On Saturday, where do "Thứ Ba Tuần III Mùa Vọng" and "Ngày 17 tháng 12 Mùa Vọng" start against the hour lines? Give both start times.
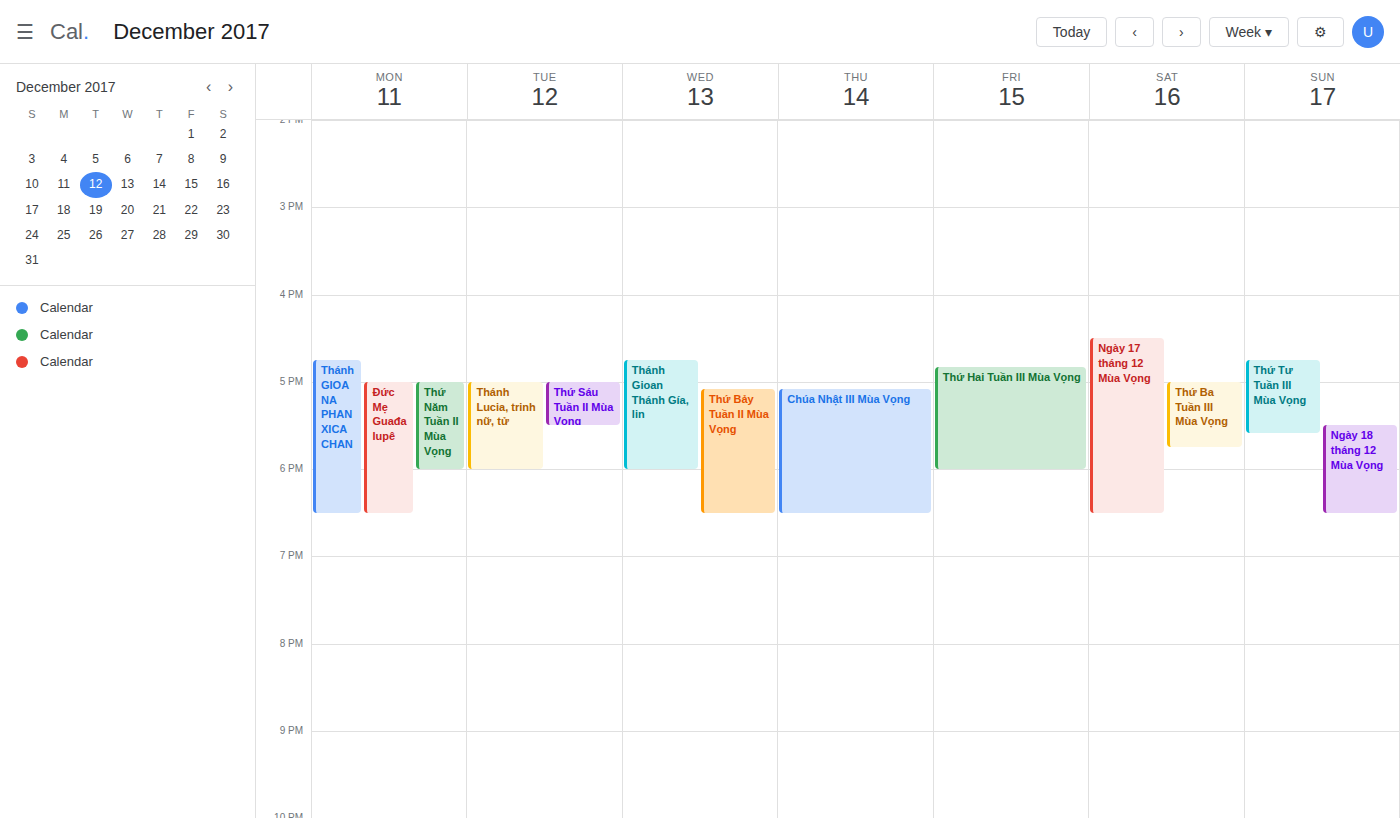
"Thứ Ba Tuần III Mùa Vọng": 5:00 PM, exactly on the 5 PM line. "Ngày 17 tháng 12 Mùa Vọng": 4:30 PM, halfway between the 4 PM and 5 PM lines.